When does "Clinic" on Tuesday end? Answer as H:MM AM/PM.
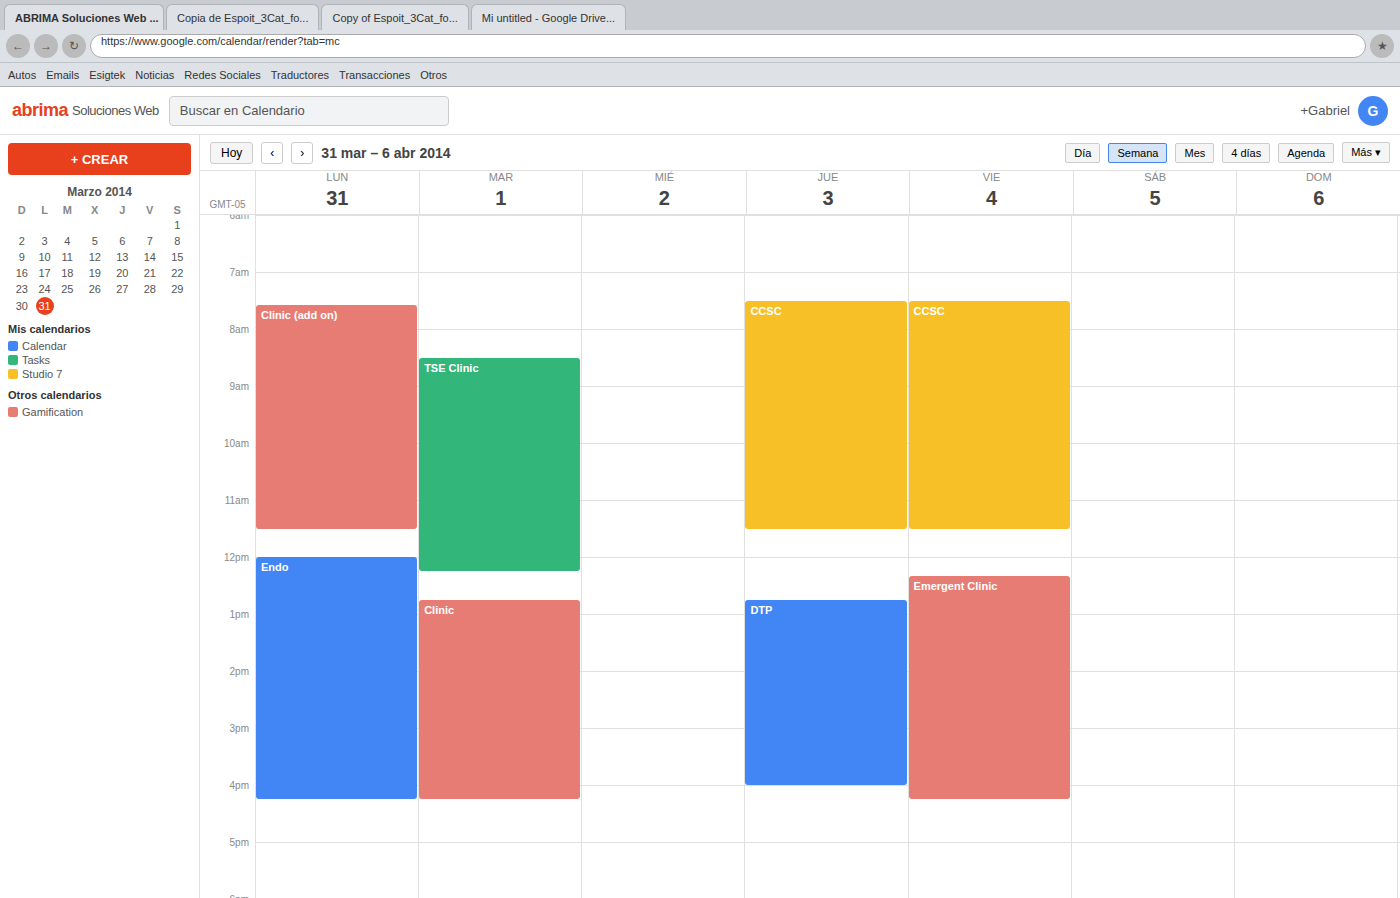
4:15 PM